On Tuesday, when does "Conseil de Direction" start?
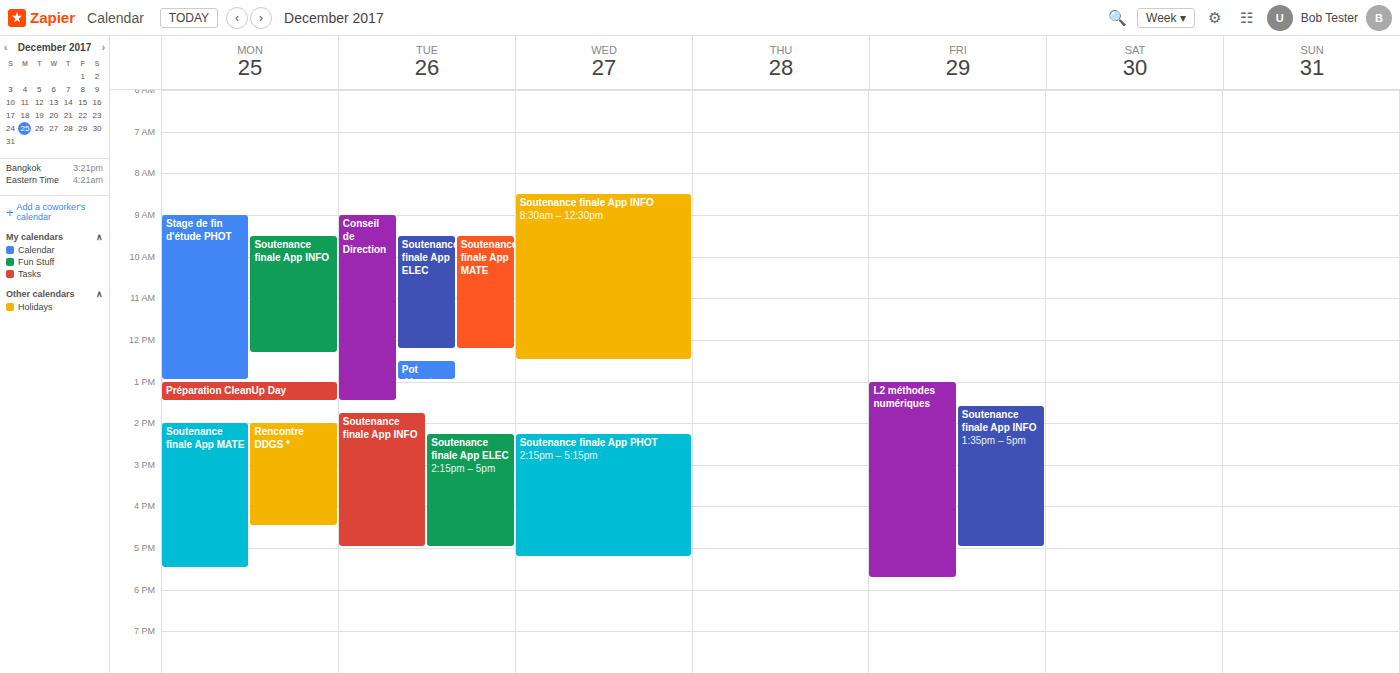
9:00 AM